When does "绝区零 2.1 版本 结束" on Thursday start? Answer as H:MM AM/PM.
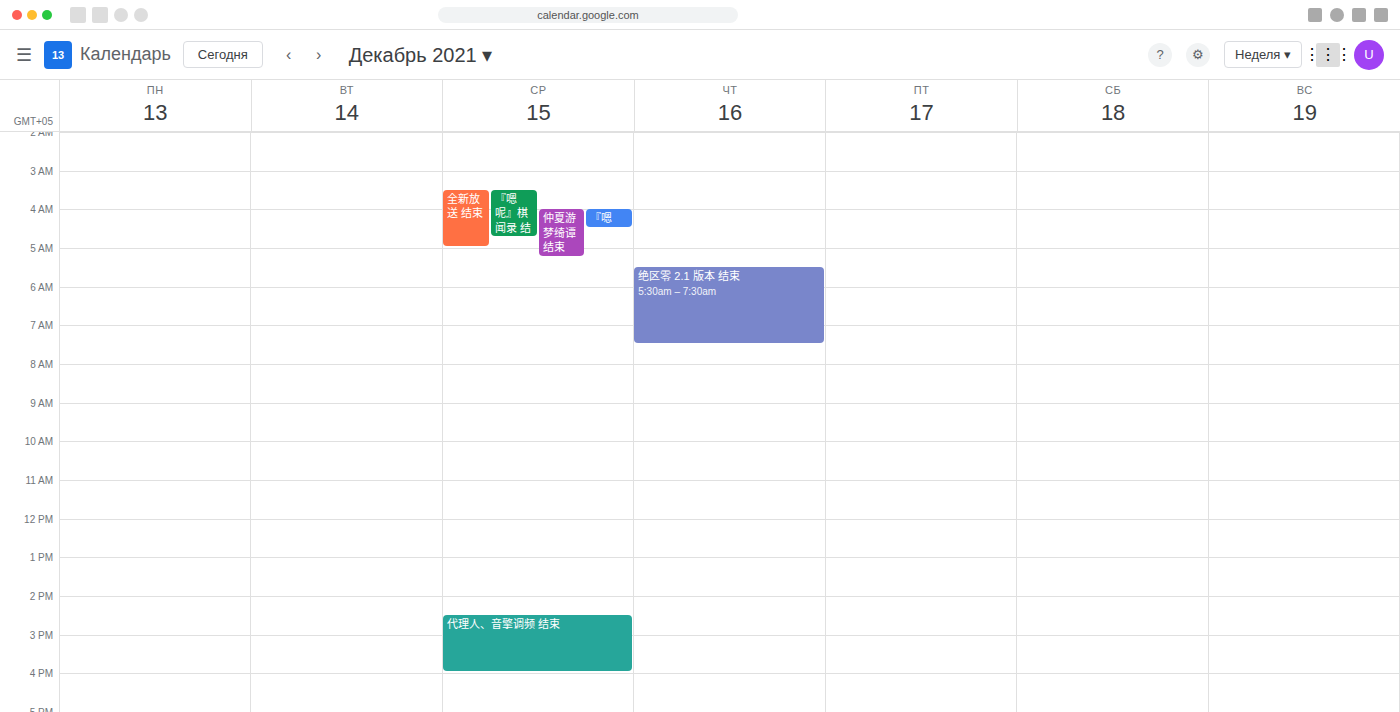
5:30 AM